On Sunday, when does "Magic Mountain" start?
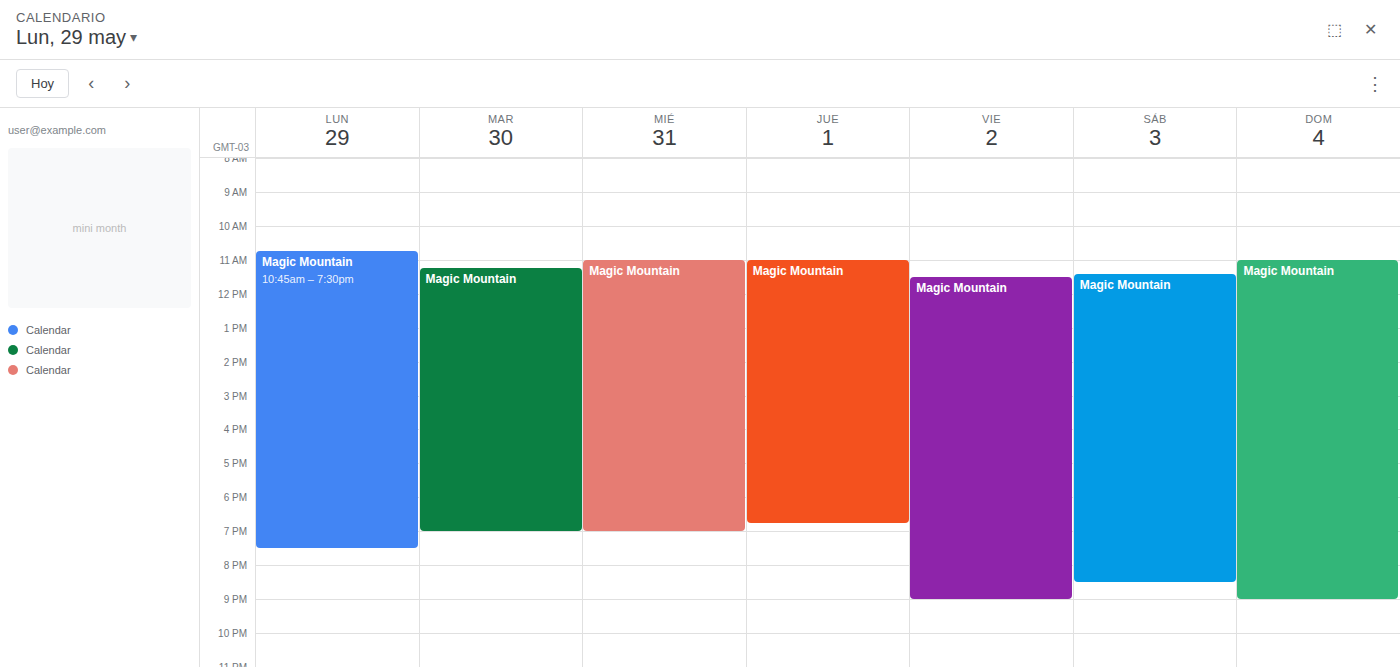
11:00 AM